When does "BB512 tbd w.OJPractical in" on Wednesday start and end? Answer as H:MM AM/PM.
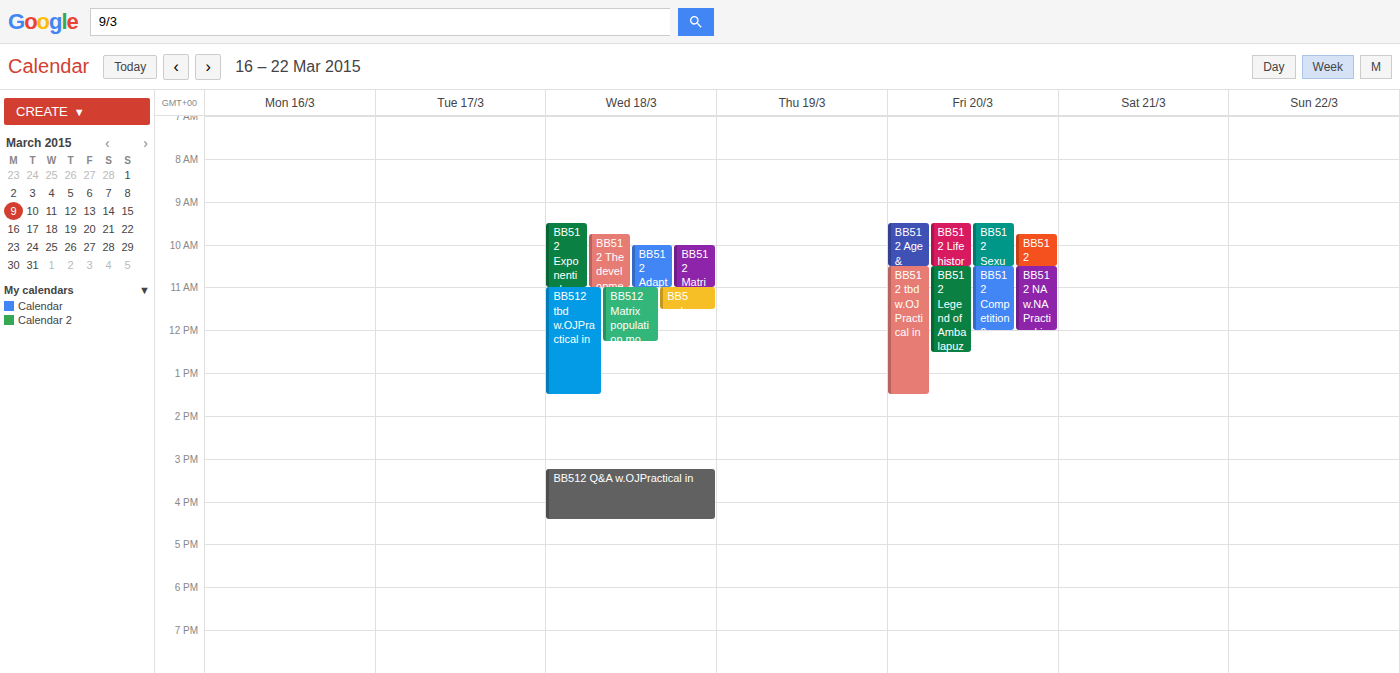
11:00 AM to 1:30 PM